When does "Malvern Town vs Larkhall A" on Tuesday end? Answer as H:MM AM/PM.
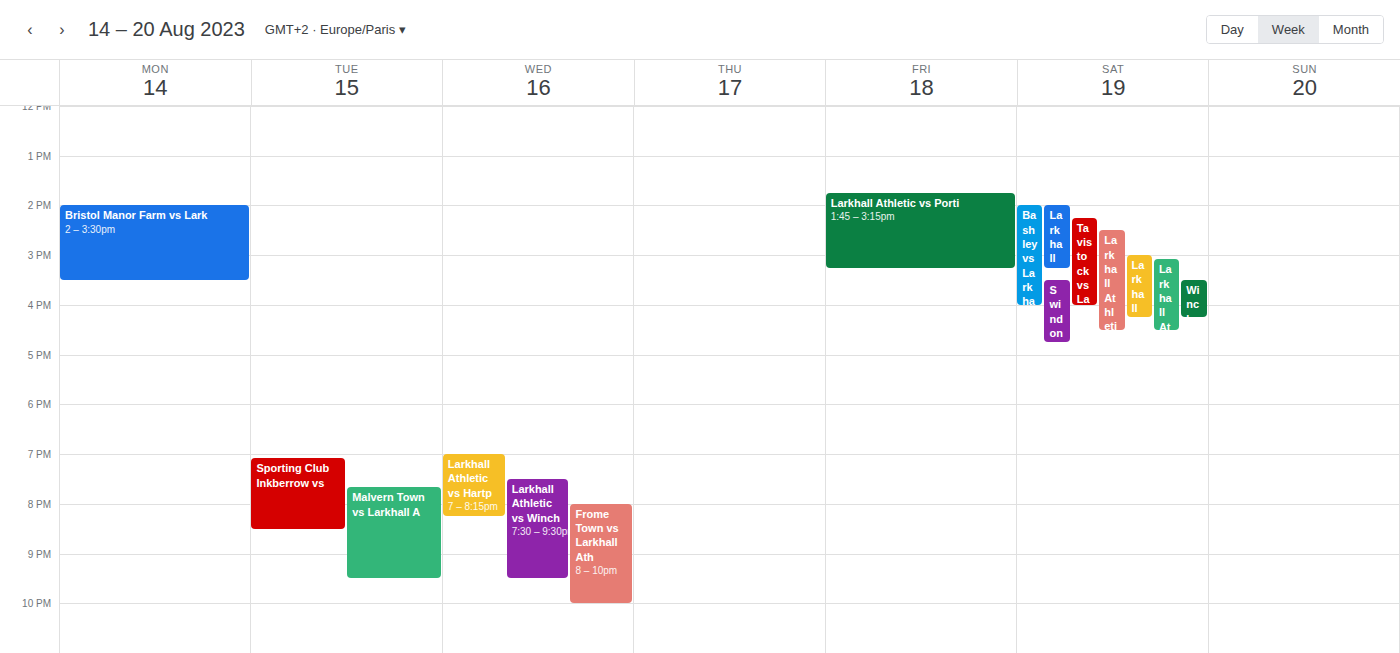
9:30 PM